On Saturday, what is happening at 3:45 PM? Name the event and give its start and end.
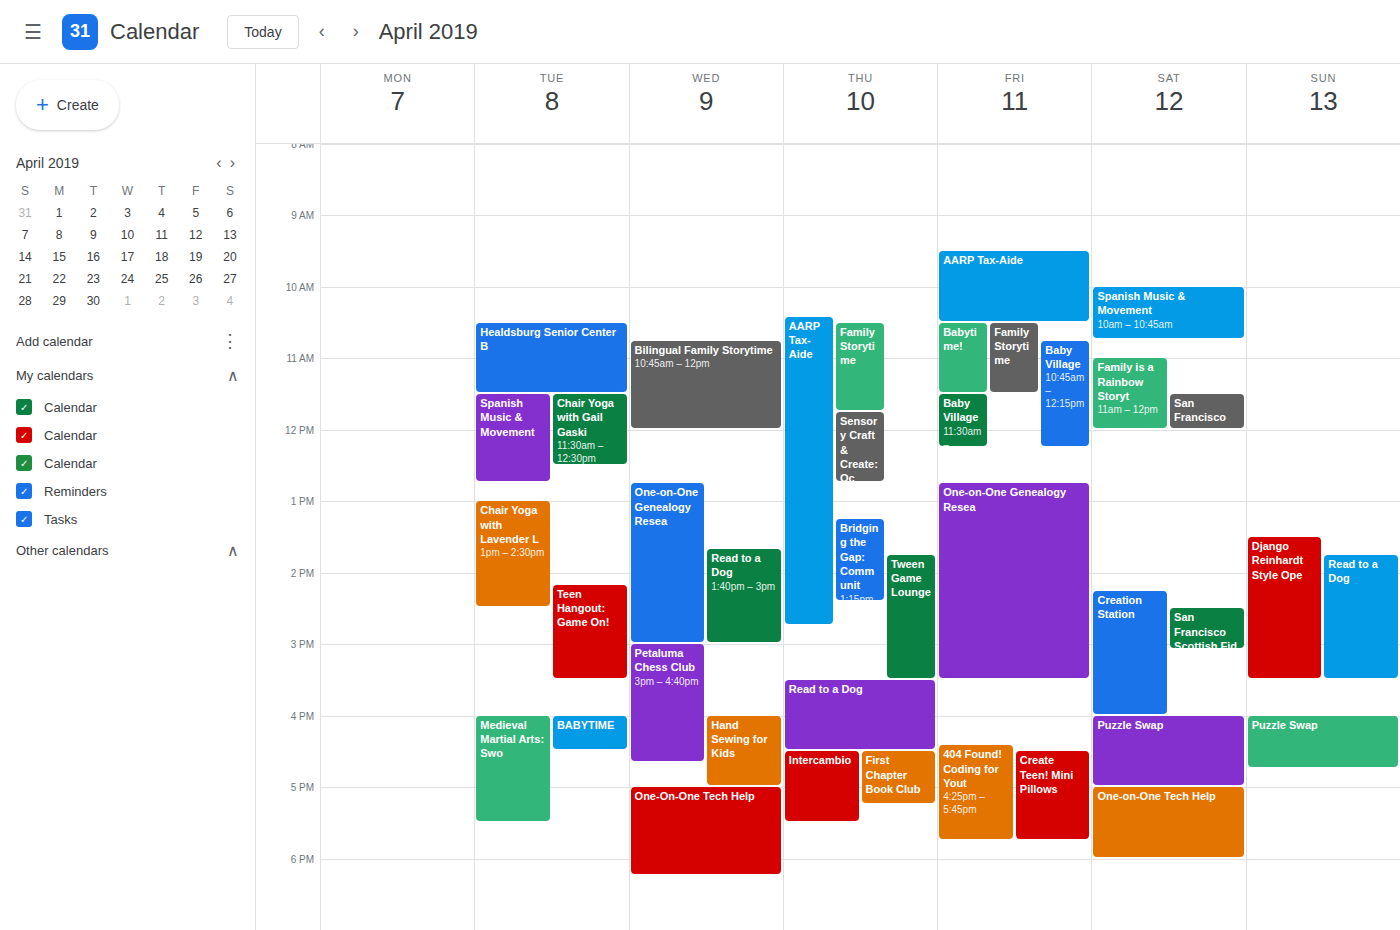
"Creation Station", 2:15 PM to 4:00 PM